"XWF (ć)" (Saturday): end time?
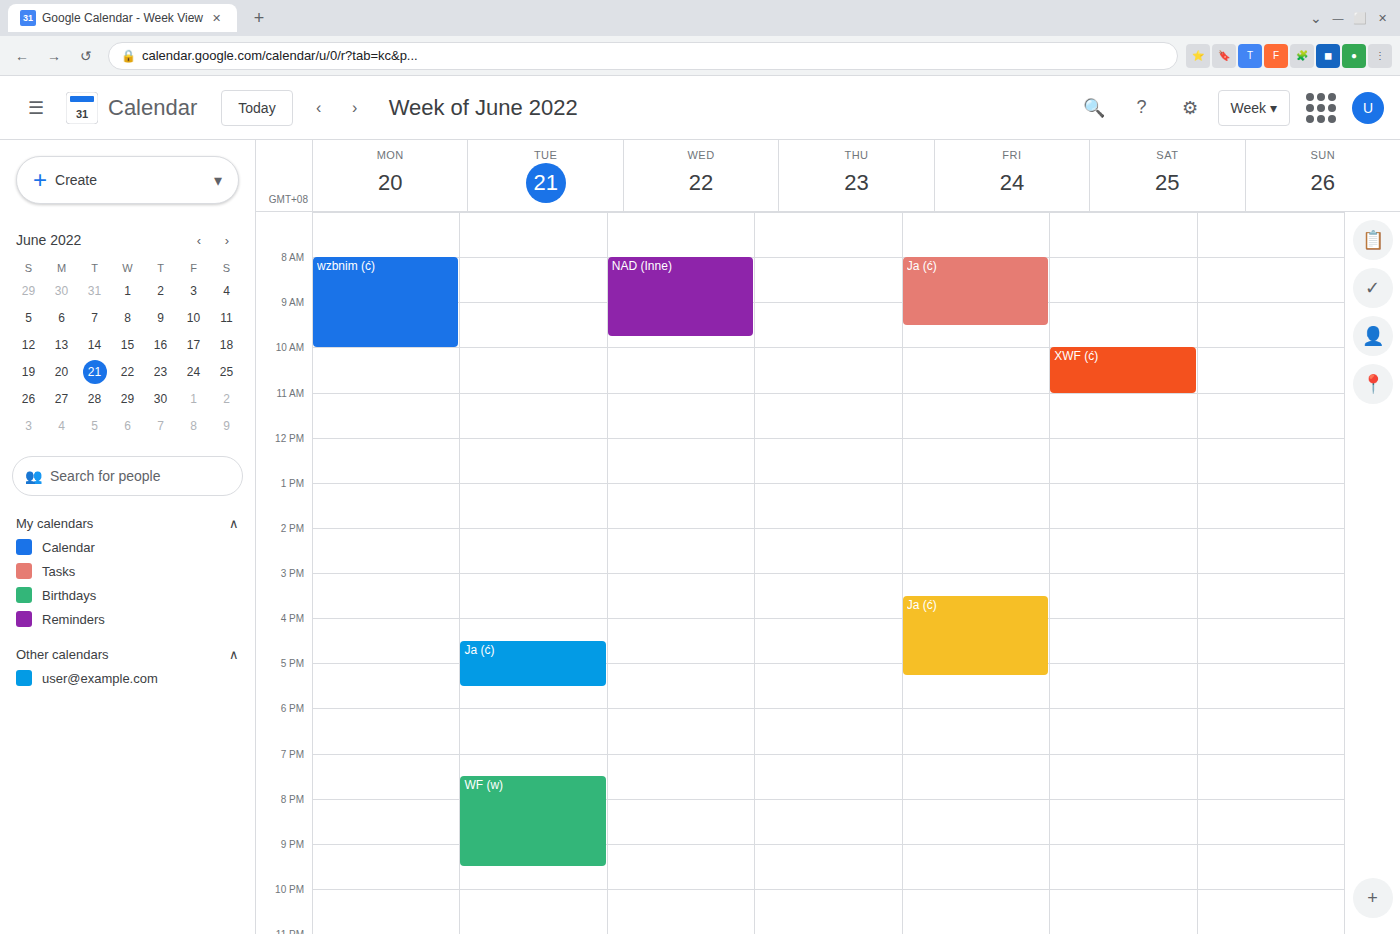
11:00 AM